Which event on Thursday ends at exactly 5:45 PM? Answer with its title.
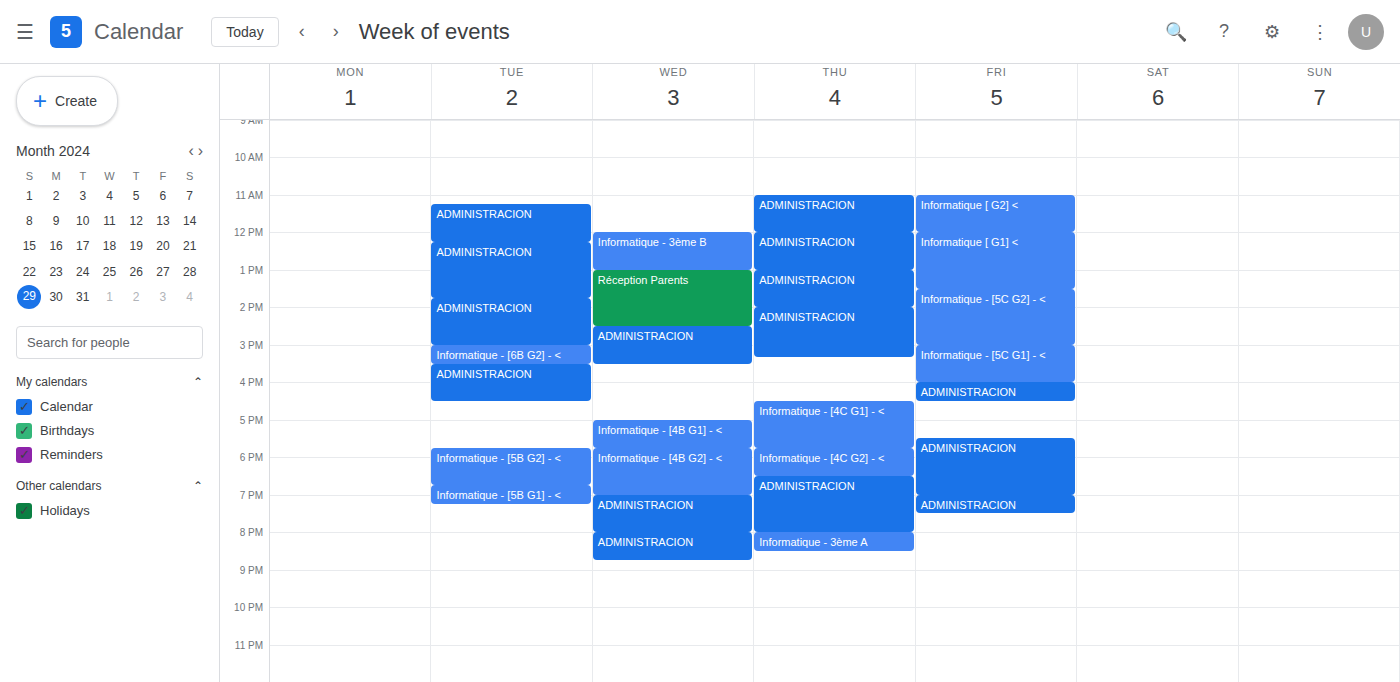
"Informatique - [4C G1] - <"